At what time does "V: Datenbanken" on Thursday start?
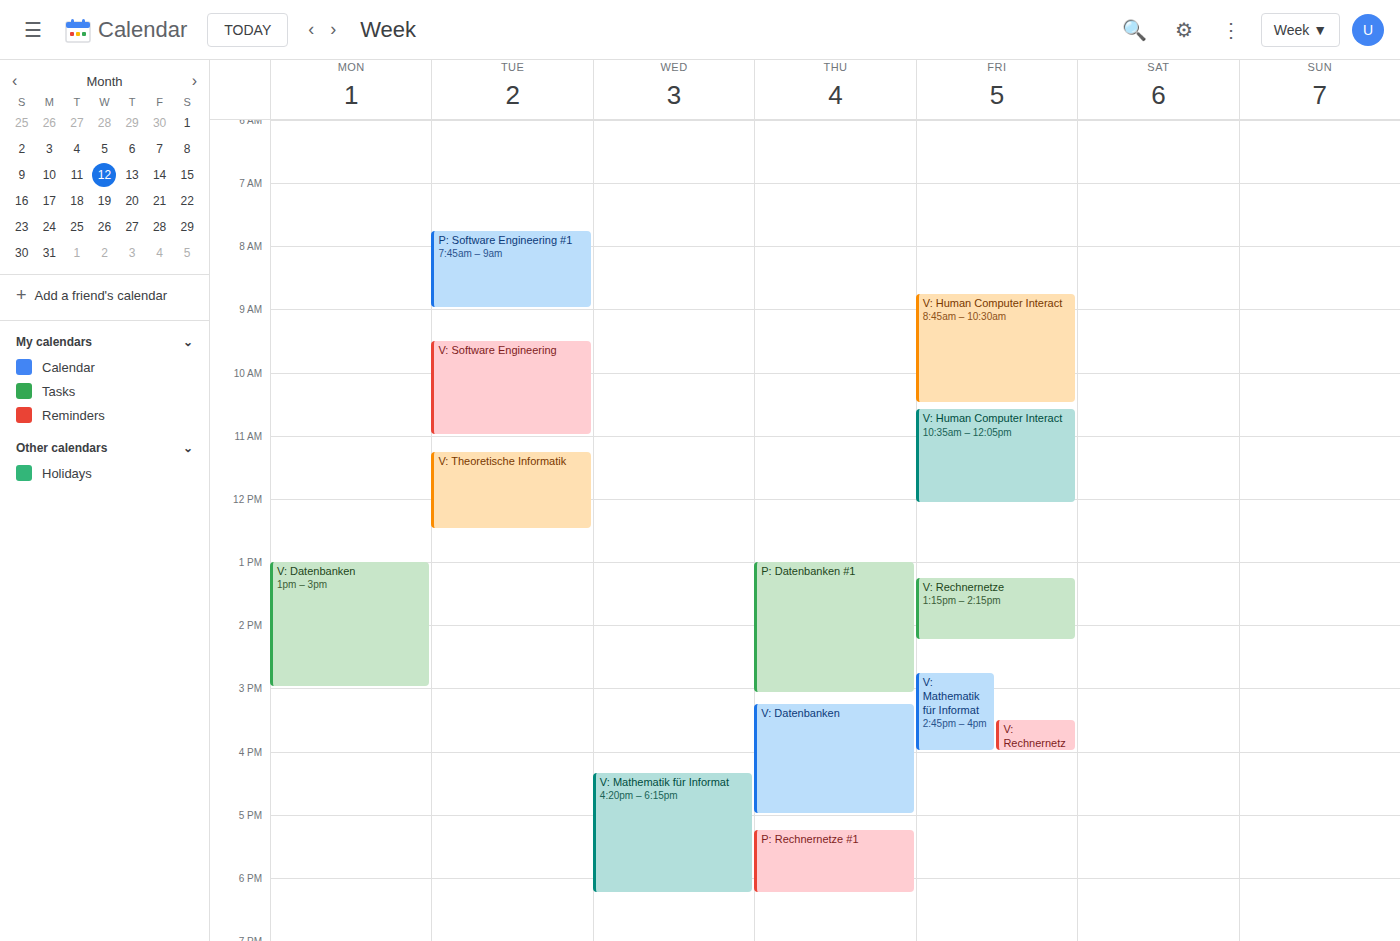
3:15 PM